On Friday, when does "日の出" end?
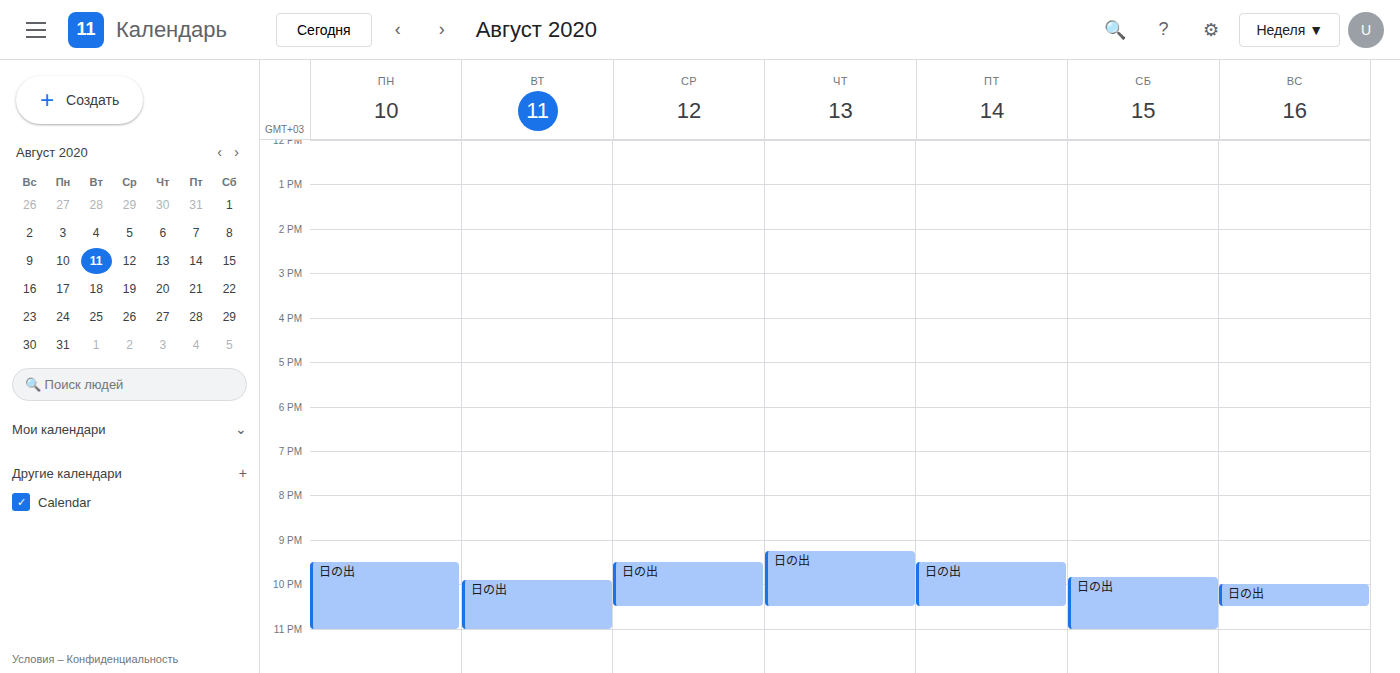
10:30 PM